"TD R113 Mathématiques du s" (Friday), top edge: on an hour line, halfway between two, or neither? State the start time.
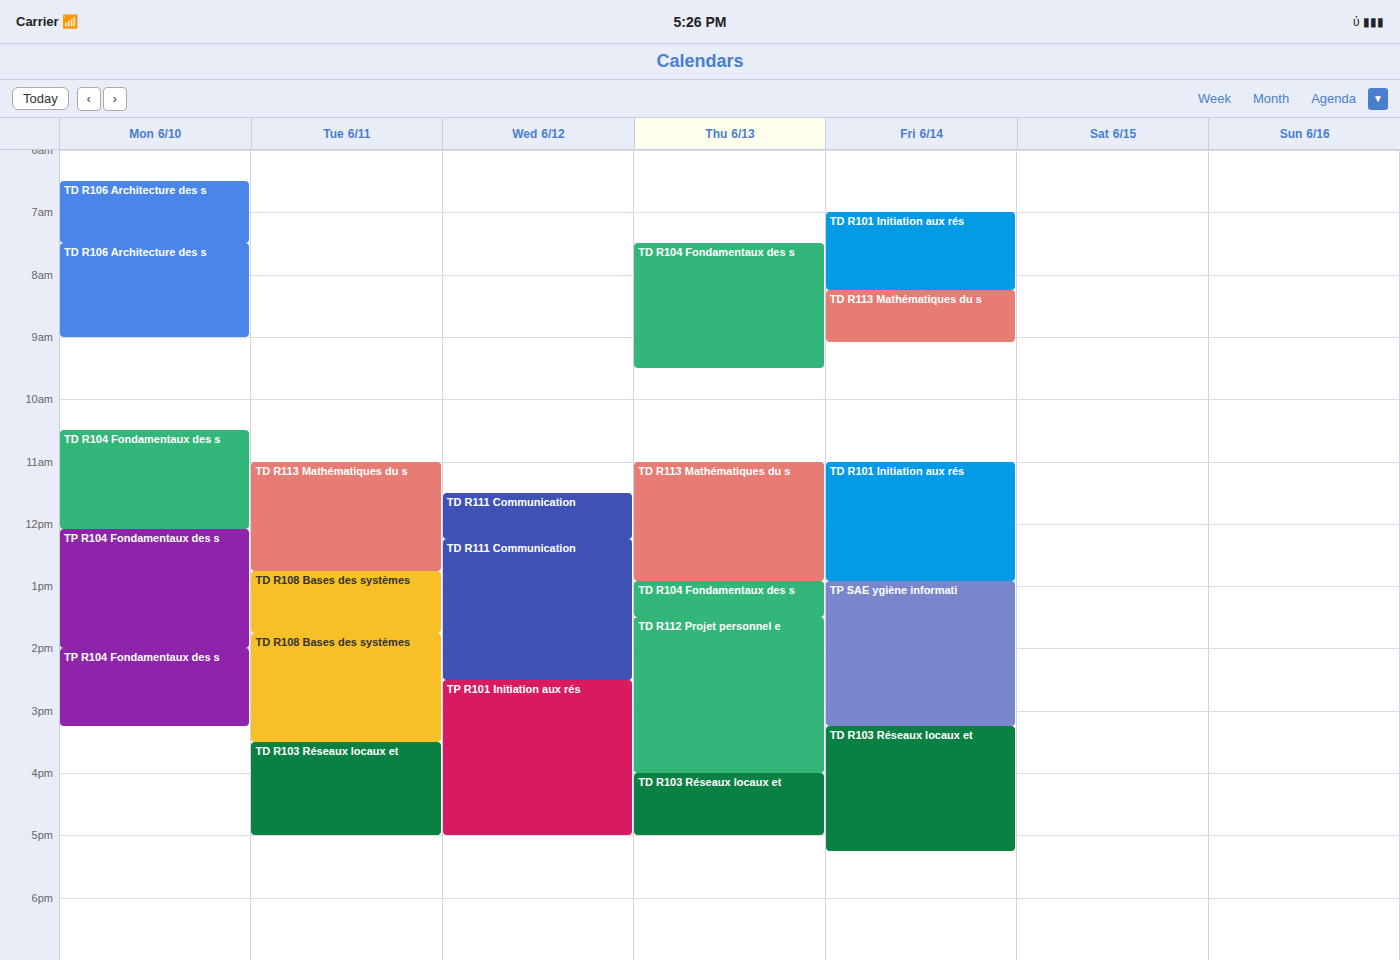
8:15 AM -- neither: a quarter of the way from the 8 AM line to the 9 AM line.